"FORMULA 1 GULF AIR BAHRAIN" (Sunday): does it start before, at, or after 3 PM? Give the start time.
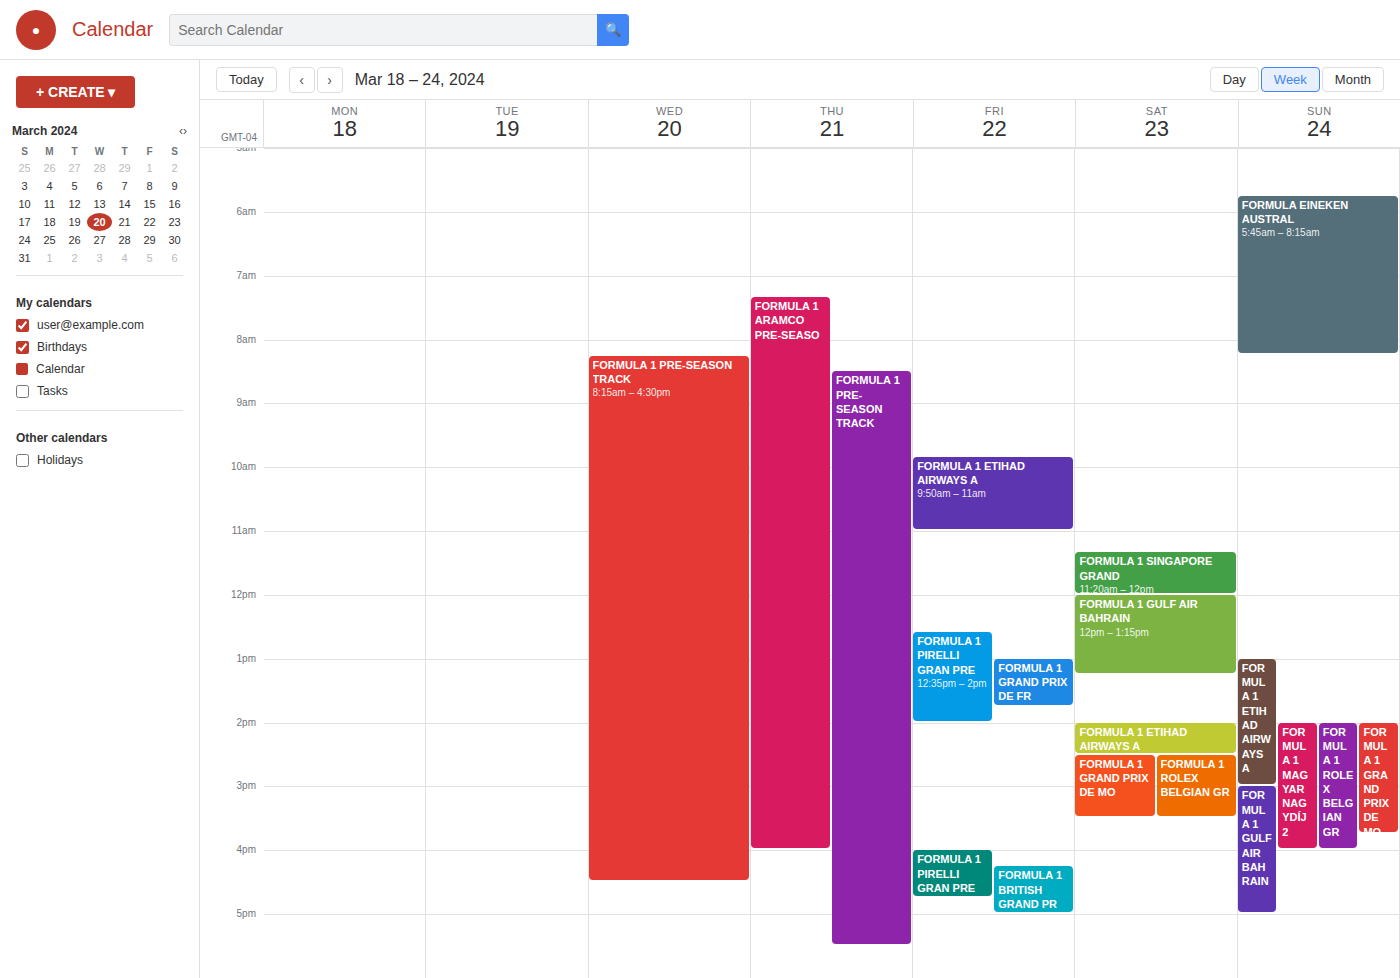
3:00 PM -- exactly at 3 PM, on the 3 PM line.